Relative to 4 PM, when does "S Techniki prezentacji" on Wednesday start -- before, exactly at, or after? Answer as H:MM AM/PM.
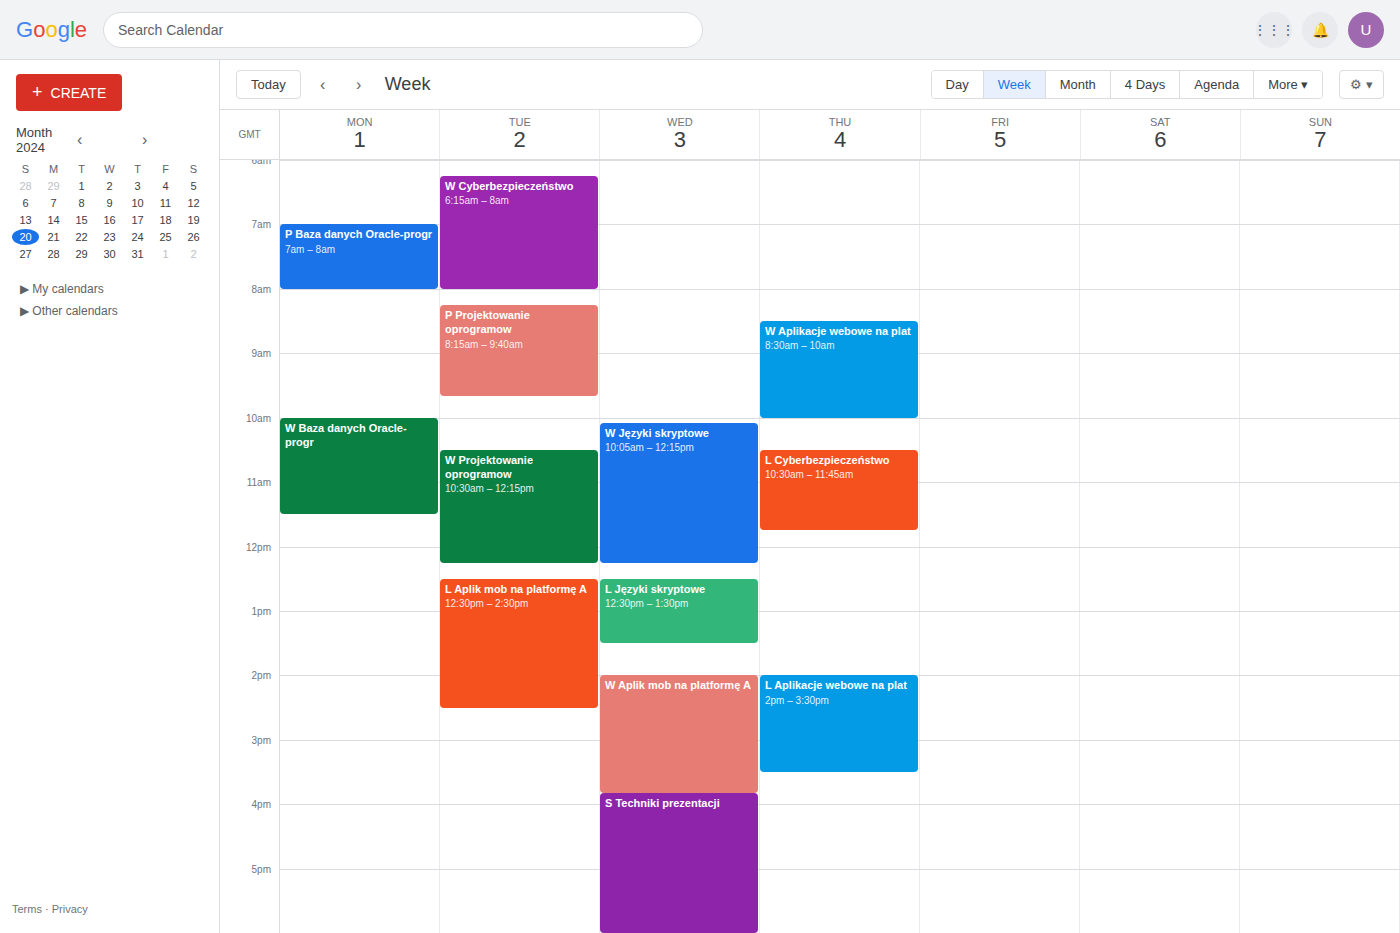
3:50 PM -- before 4 PM, 10 minutes above the 4 PM line.